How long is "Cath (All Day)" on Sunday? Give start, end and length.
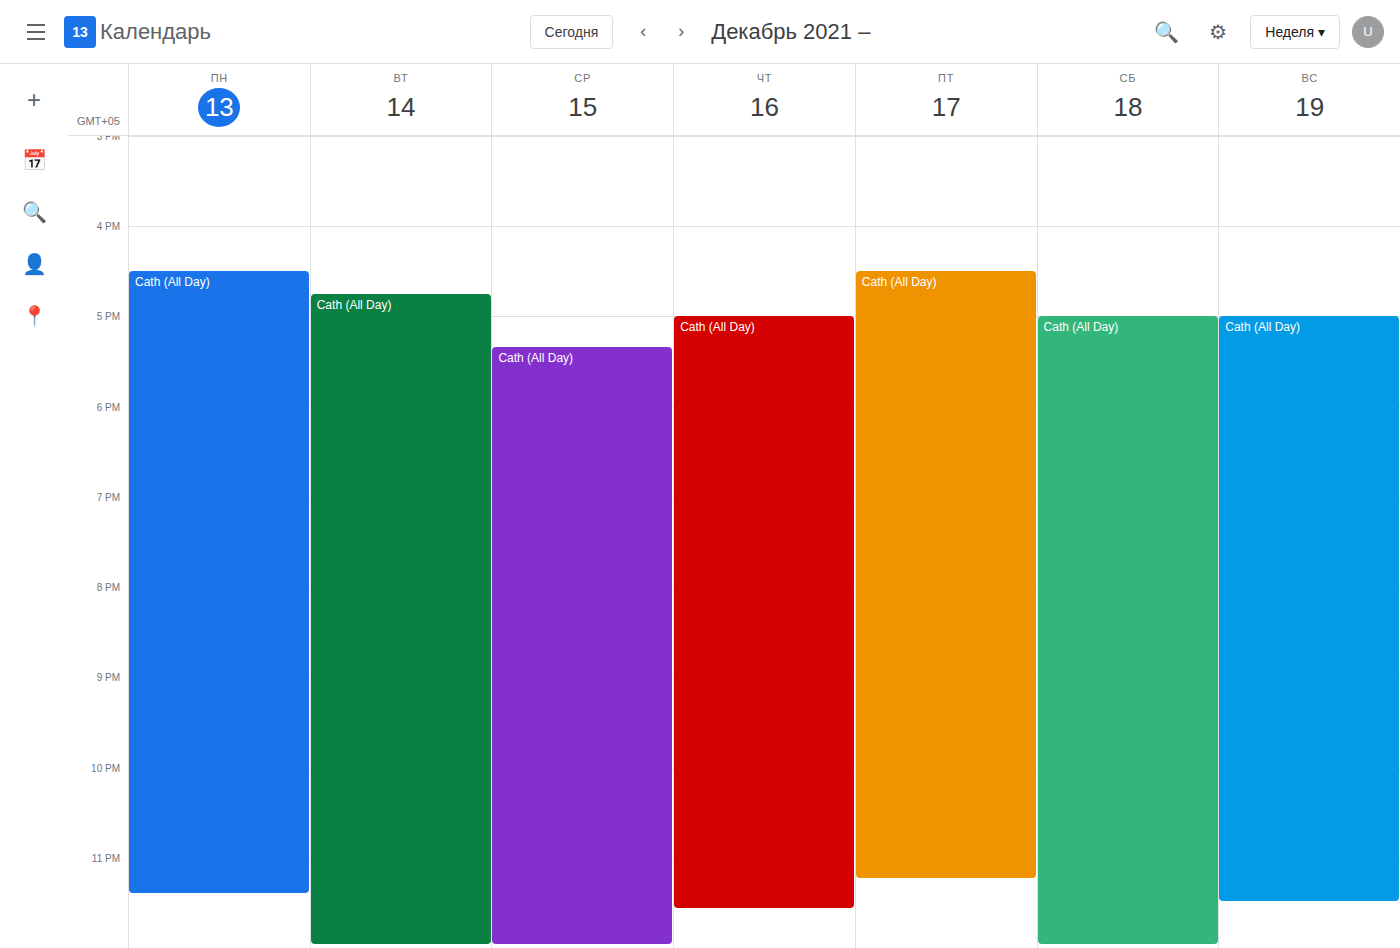
5:00 PM to 11:30 PM, 6 hours 30 minutes